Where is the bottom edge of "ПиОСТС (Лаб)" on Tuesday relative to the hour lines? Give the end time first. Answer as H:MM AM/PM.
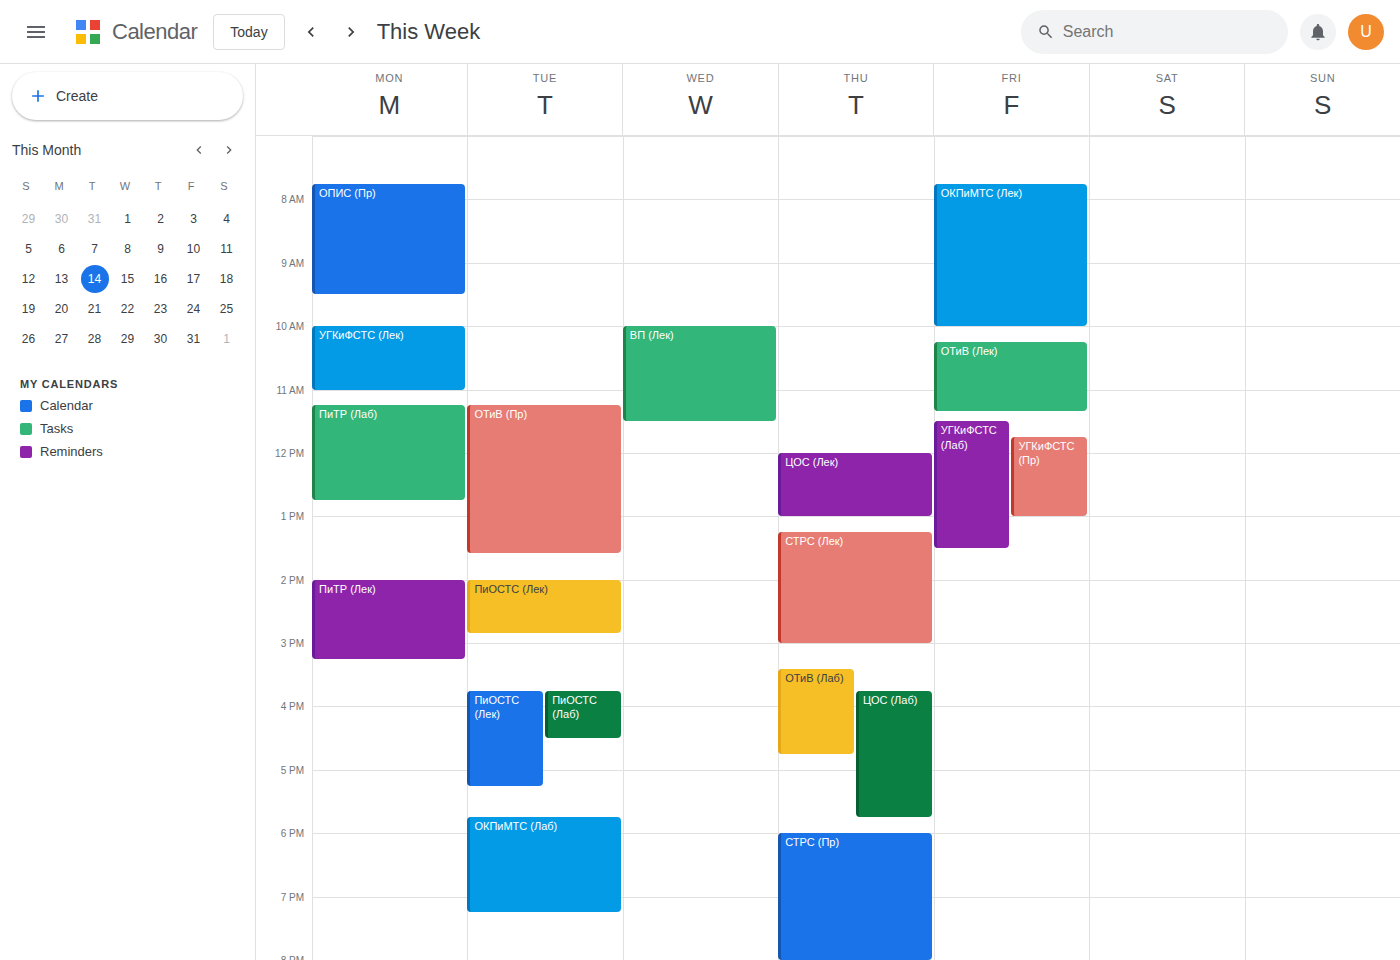
4:30 PM -- halfway between the 4 PM and 5 PM lines.